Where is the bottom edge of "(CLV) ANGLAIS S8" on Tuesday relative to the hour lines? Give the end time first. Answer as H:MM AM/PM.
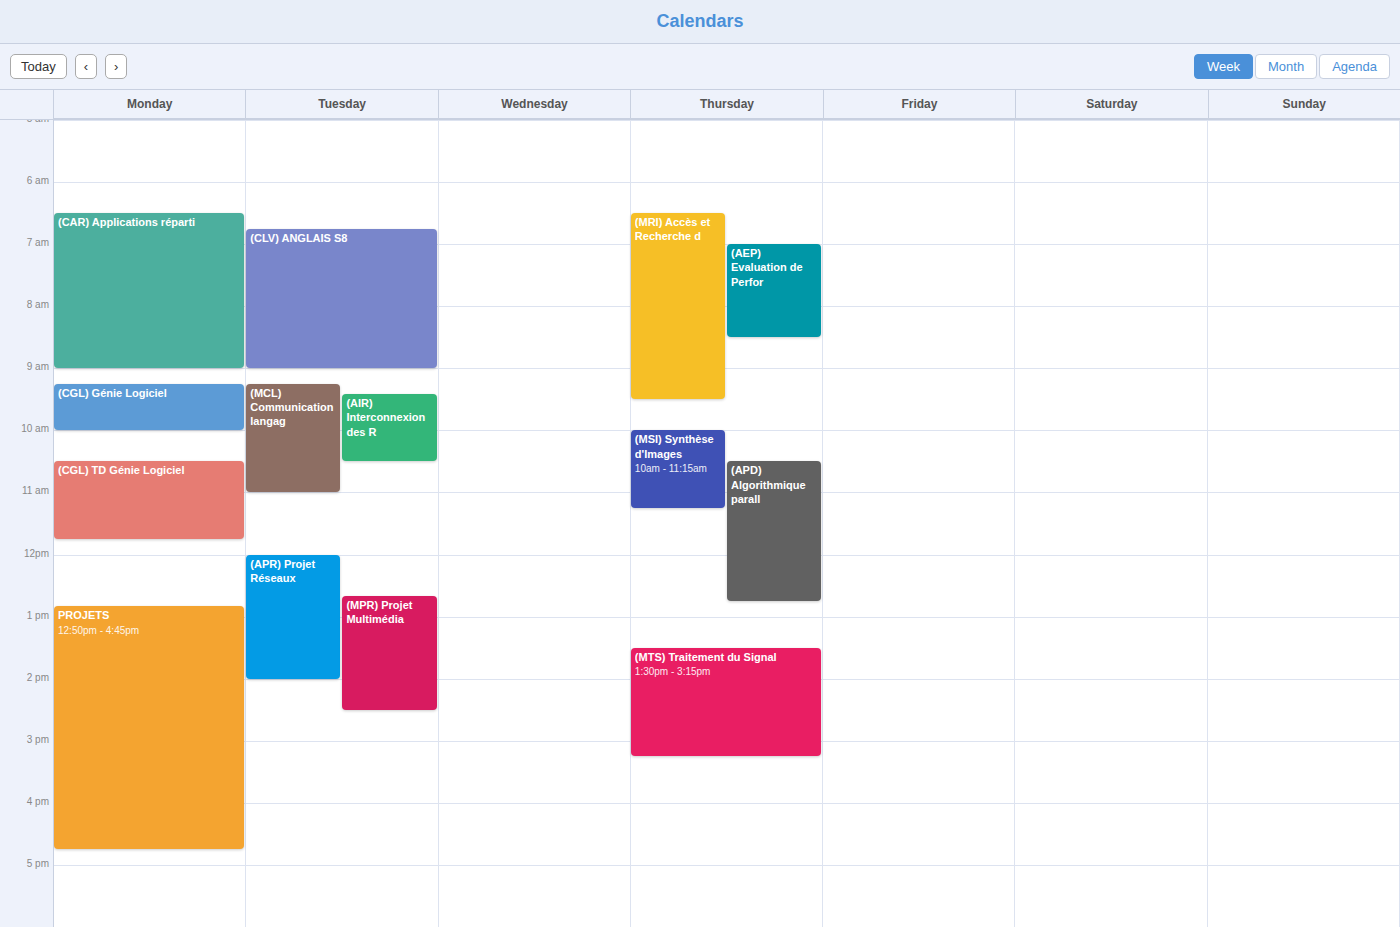
9:00 AM -- exactly on the 9 AM line.